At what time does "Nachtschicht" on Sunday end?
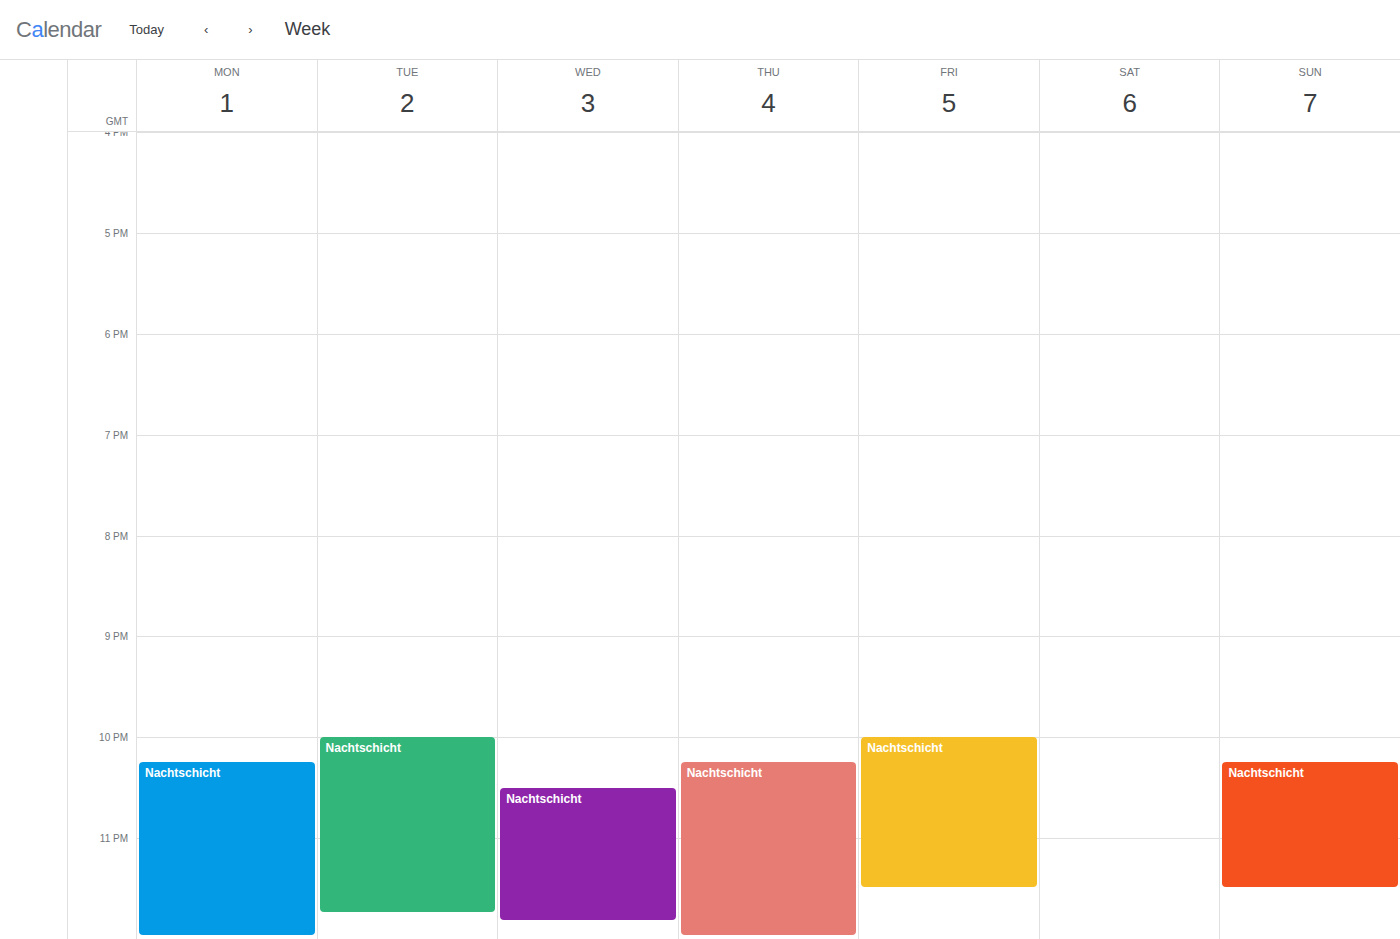
11:30 PM